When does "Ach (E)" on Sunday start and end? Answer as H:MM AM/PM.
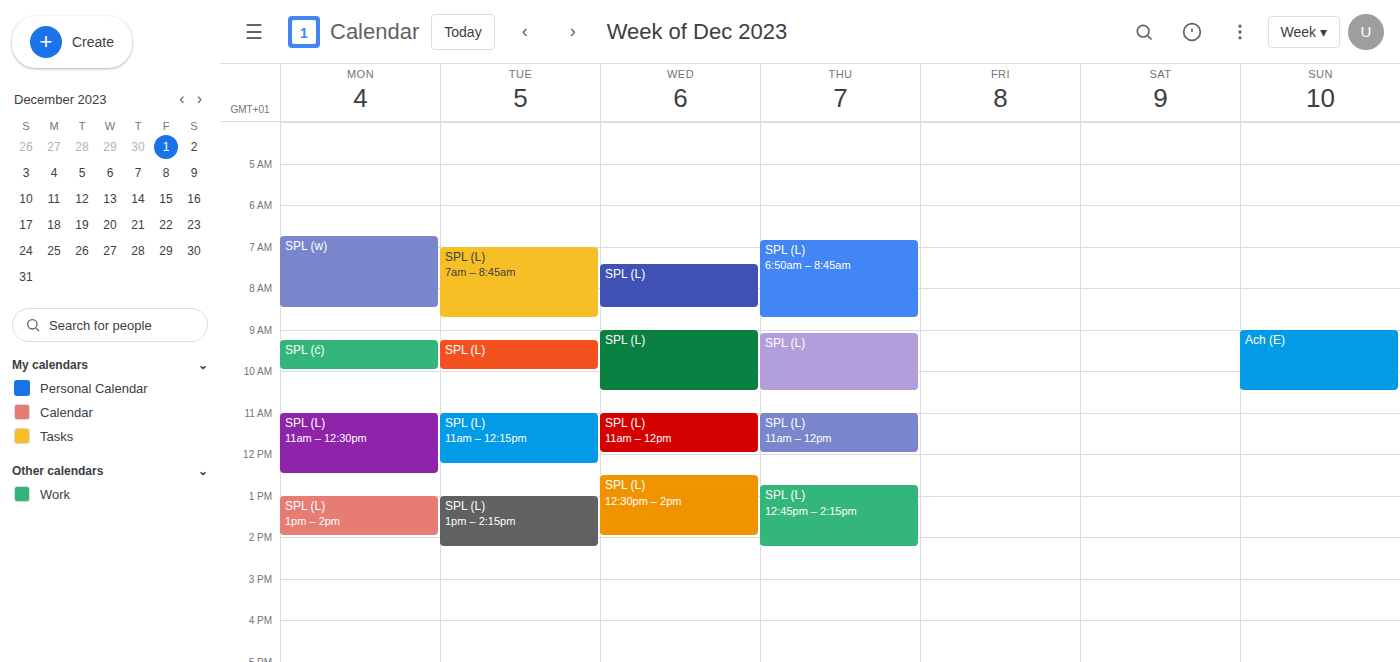
9:00 AM to 10:30 AM